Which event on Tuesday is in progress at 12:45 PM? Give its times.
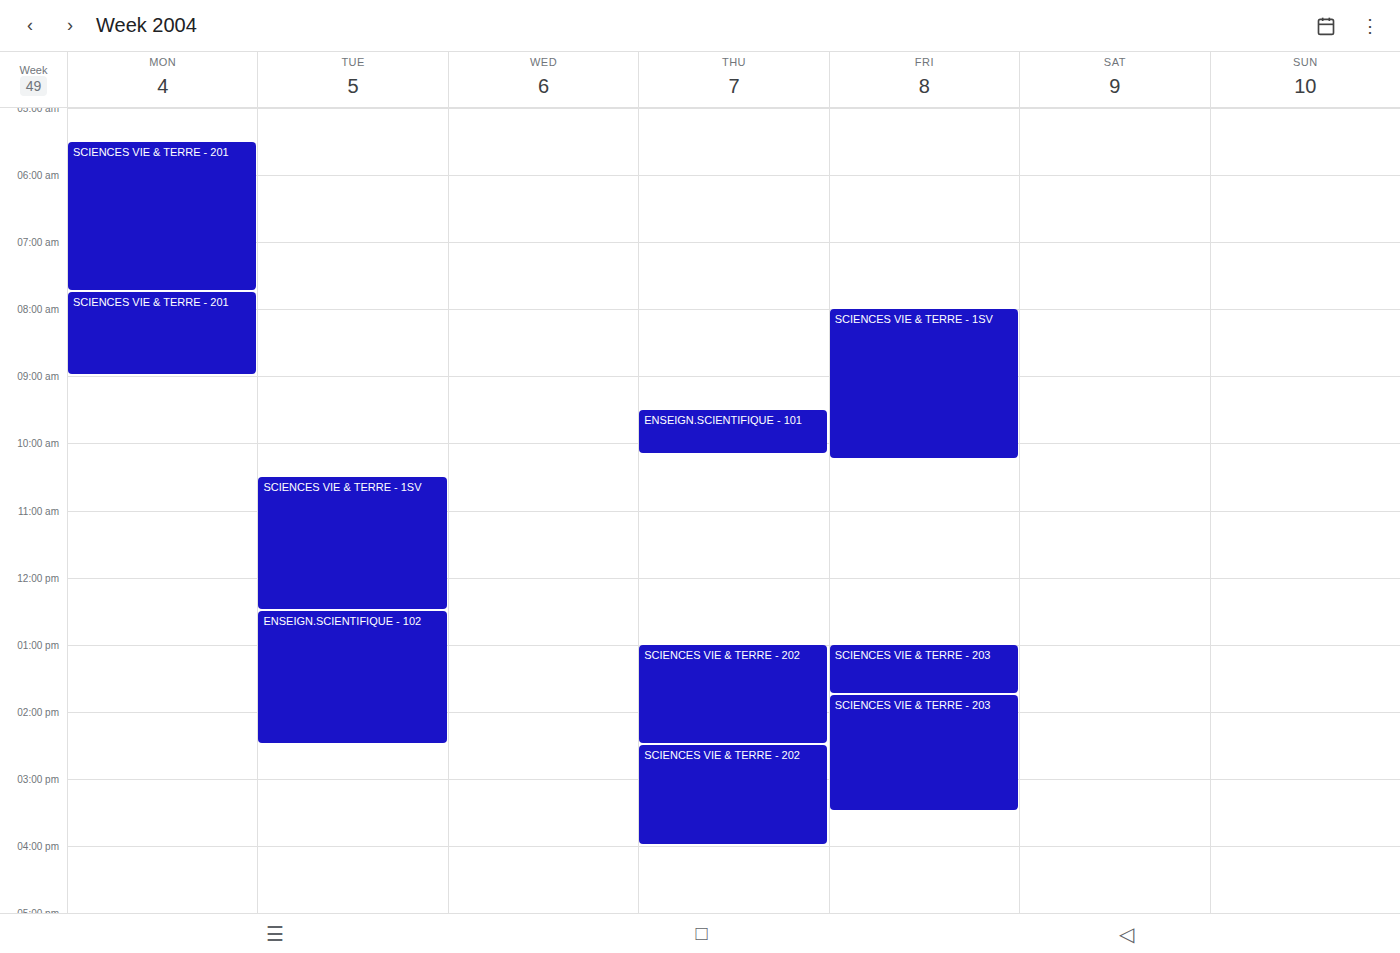
"ENSEIGN.SCIENTIFIQUE - 102", 12:30 PM to 2:30 PM